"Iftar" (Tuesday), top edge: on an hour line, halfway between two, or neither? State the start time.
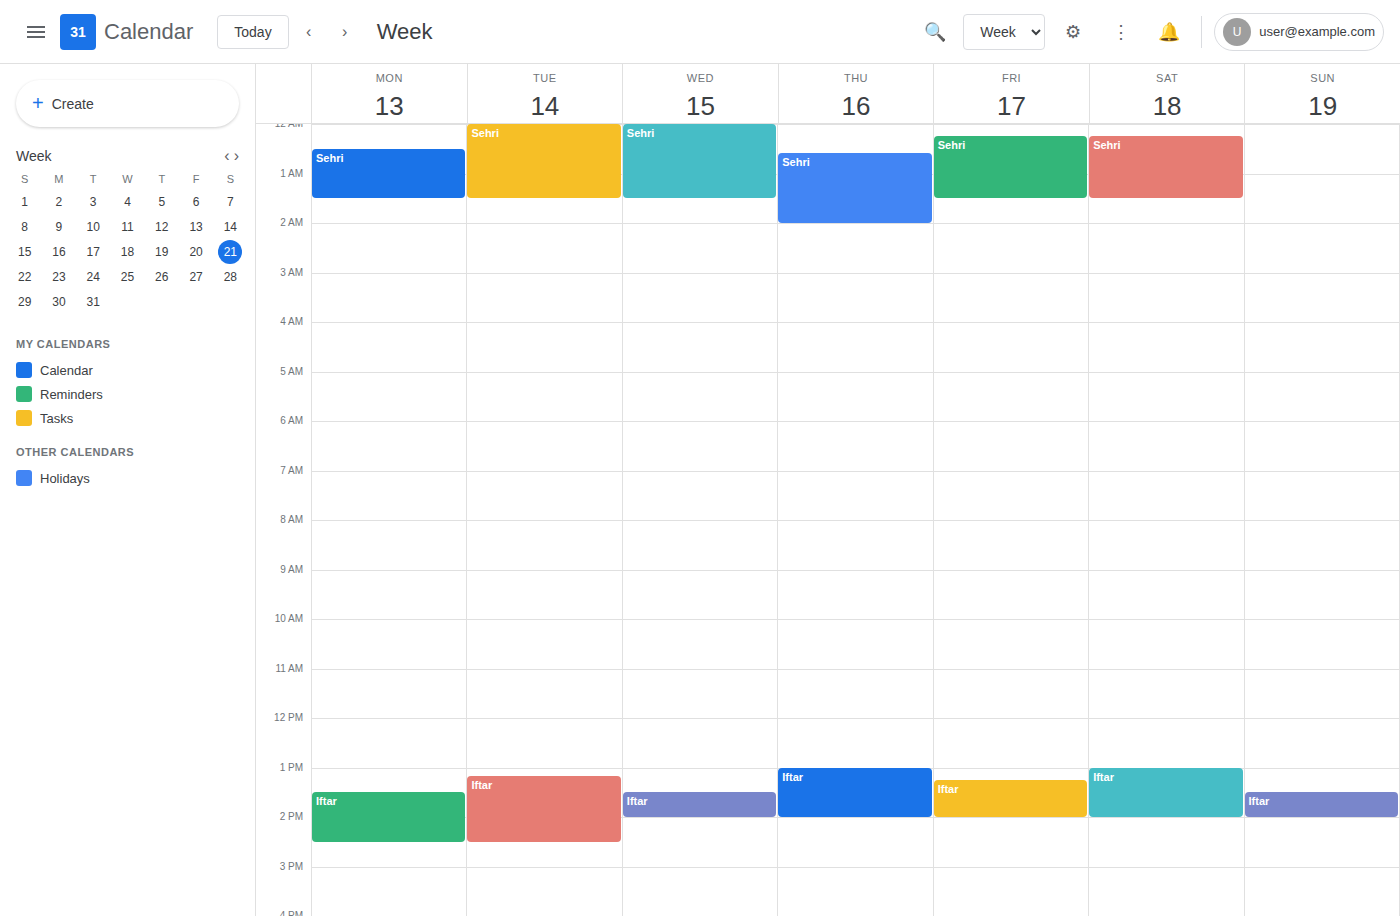
1:10 PM -- neither: 10 minutes below the 1 PM line and 50 minutes above the 2 PM line.